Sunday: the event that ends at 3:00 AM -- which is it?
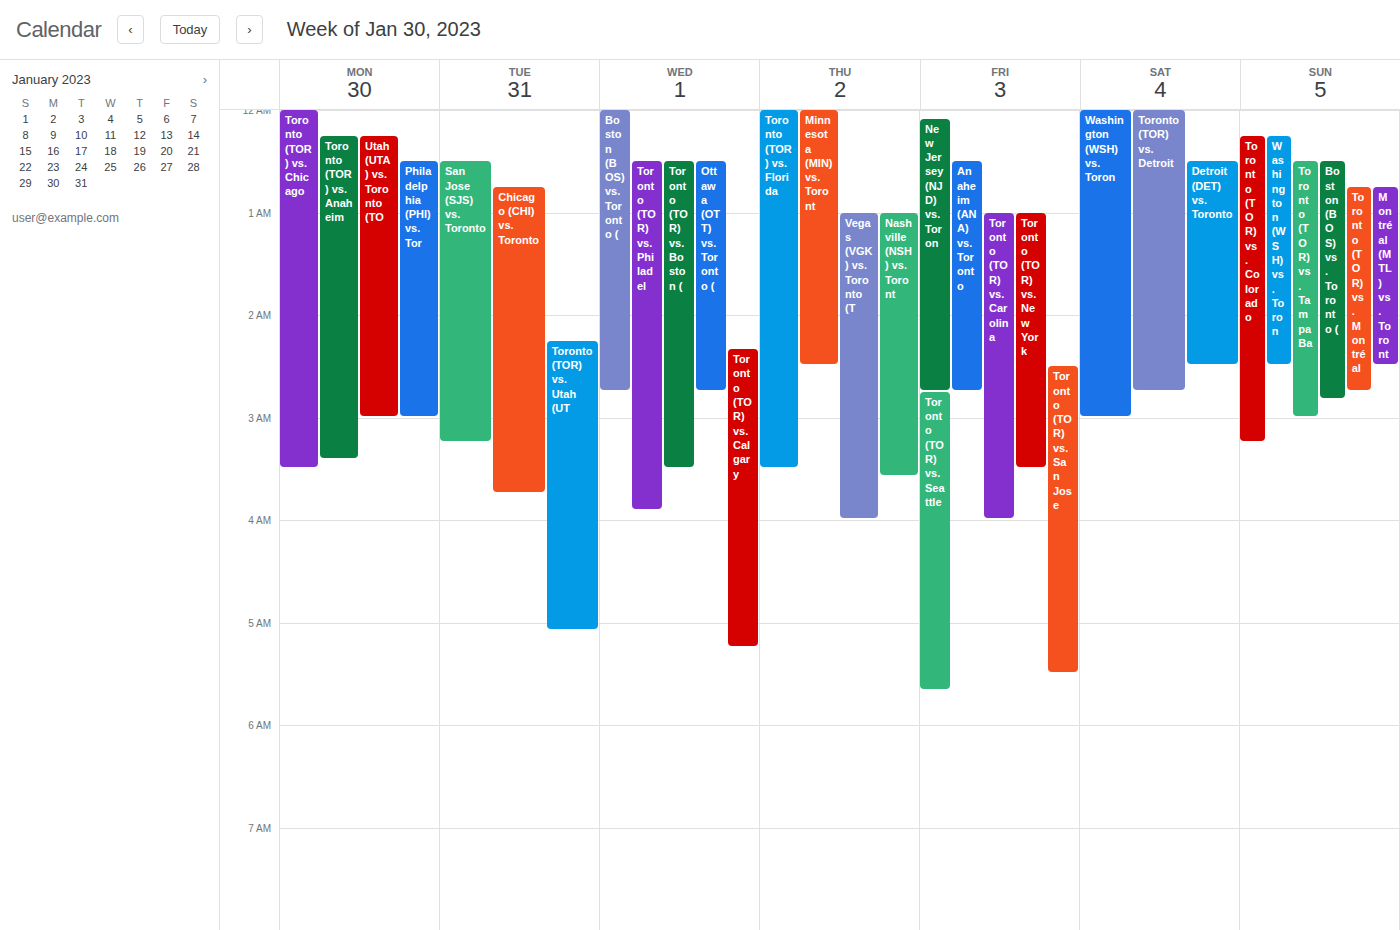
"Toronto (TOR) vs. Tampa Ba"